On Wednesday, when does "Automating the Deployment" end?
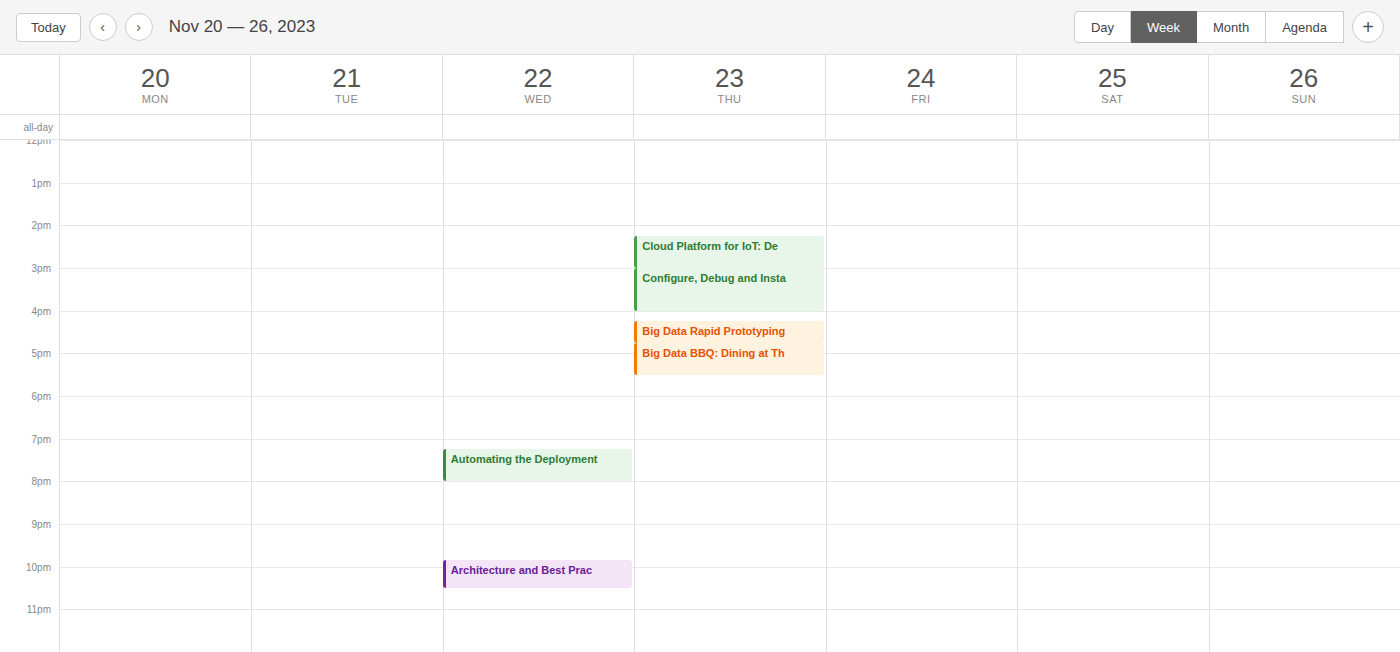
8:00 PM